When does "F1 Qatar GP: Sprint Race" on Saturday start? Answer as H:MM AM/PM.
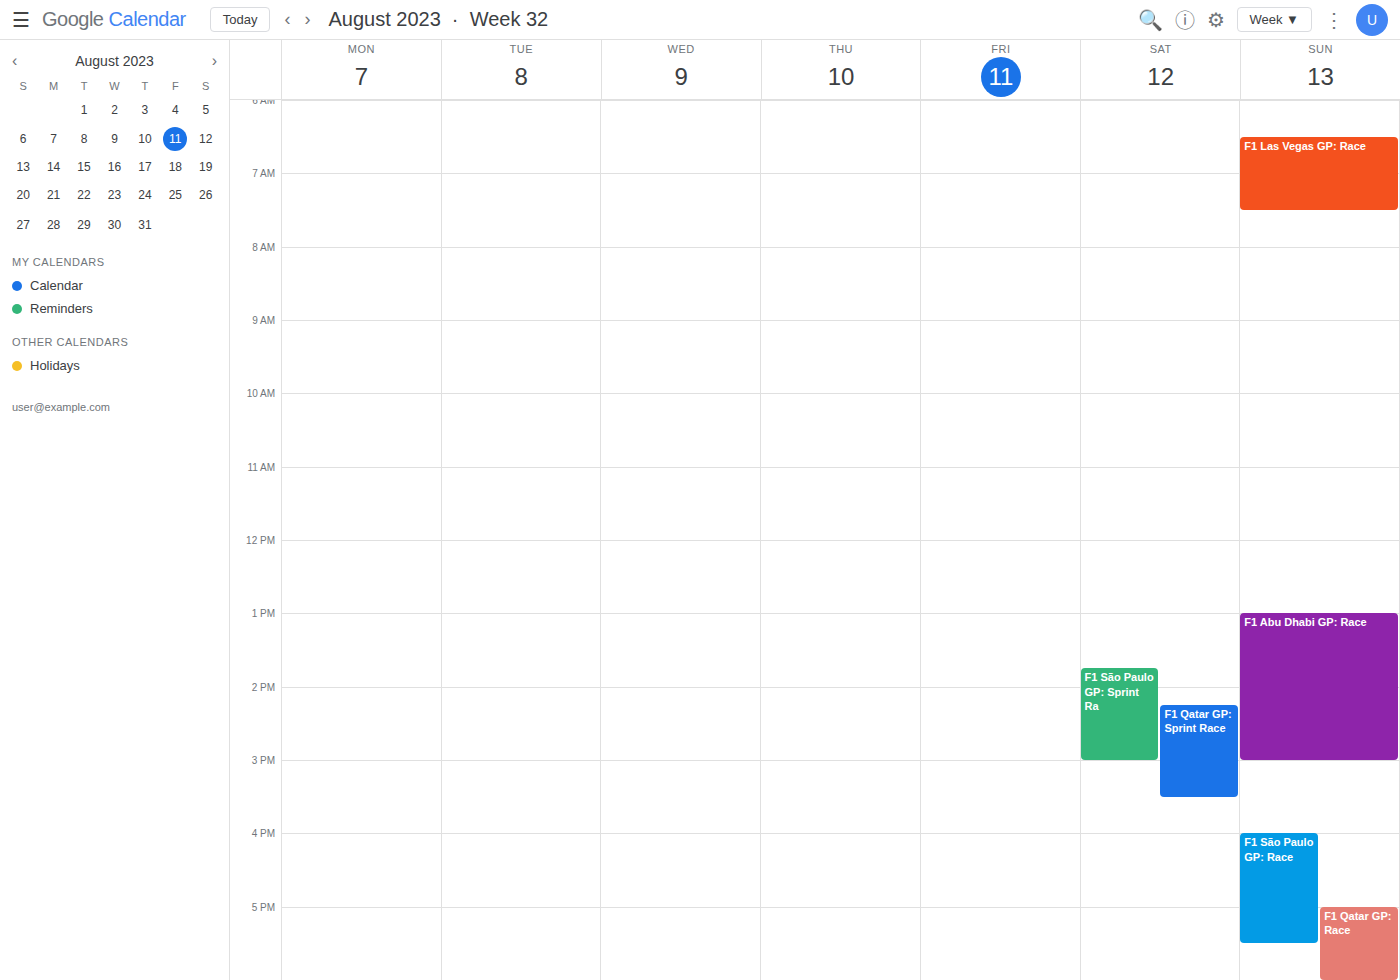
2:15 PM